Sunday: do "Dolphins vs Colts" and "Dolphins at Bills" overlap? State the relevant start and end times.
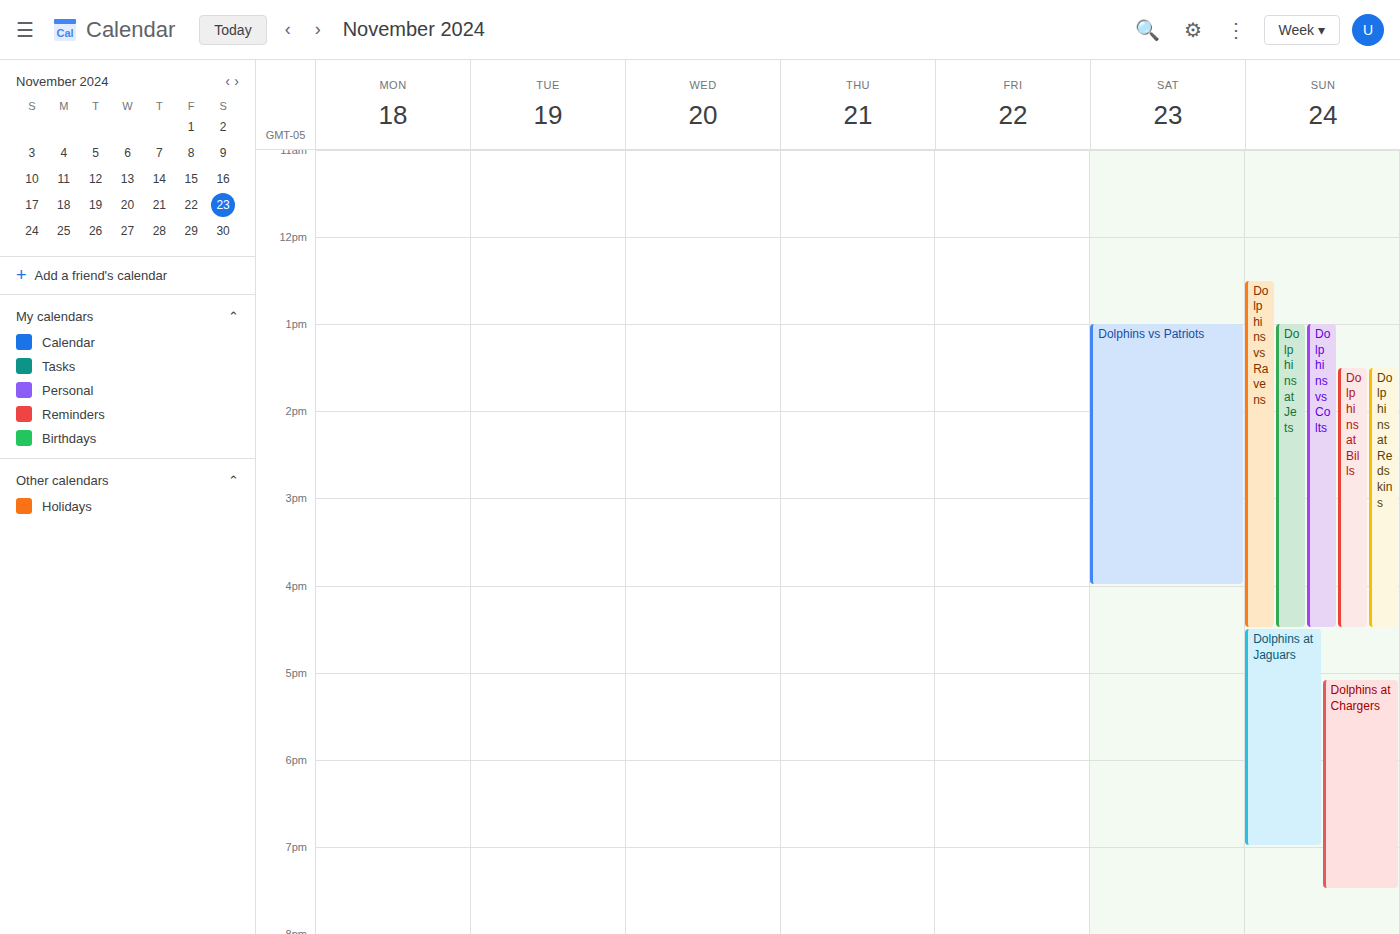
"Dolphins at Bills" runs 1:30 PM to 4:30 PM, inside "Dolphins vs Colts" -- they overlap.